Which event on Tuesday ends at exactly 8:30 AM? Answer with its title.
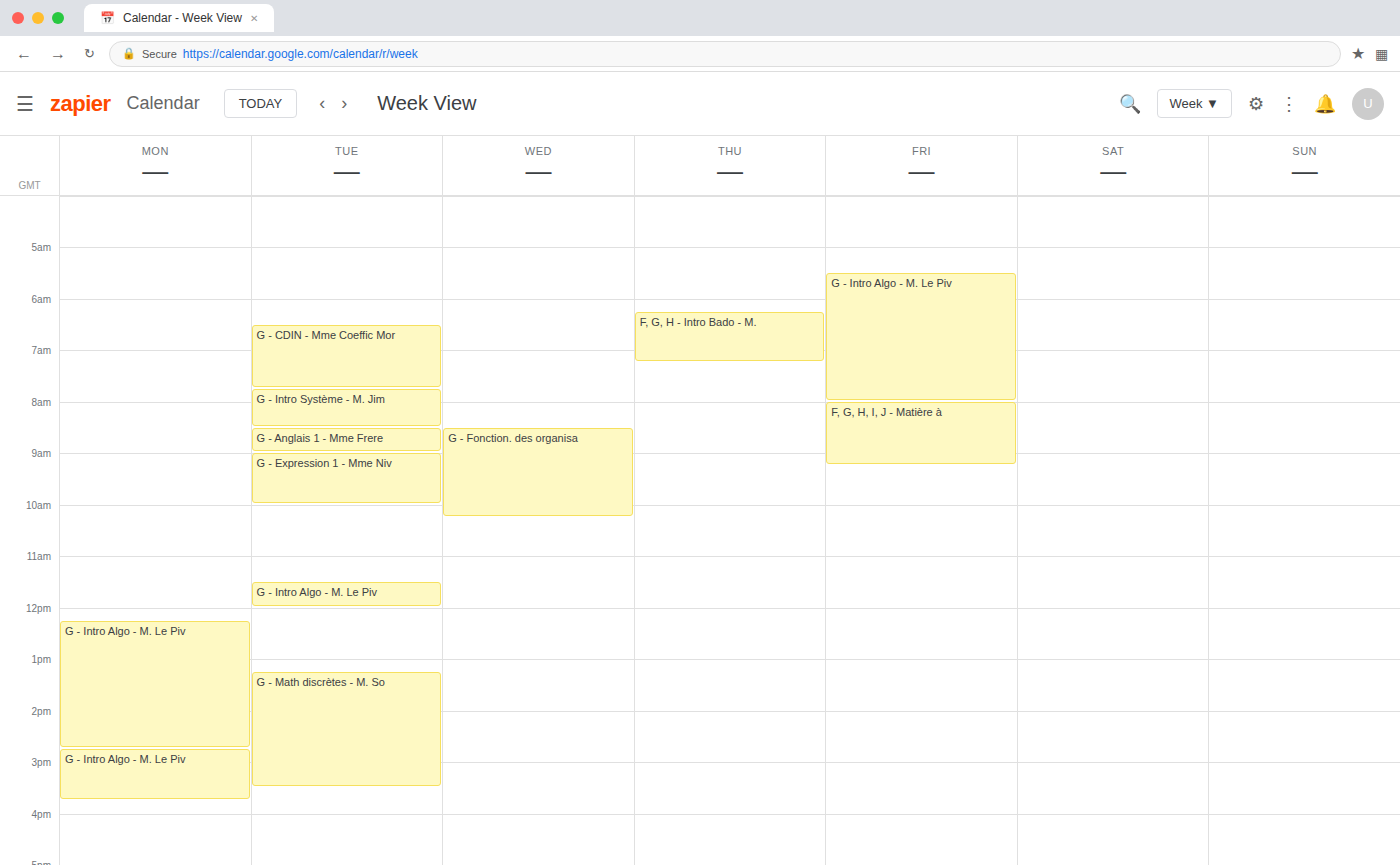
"G - Intro Système - M. Jim"